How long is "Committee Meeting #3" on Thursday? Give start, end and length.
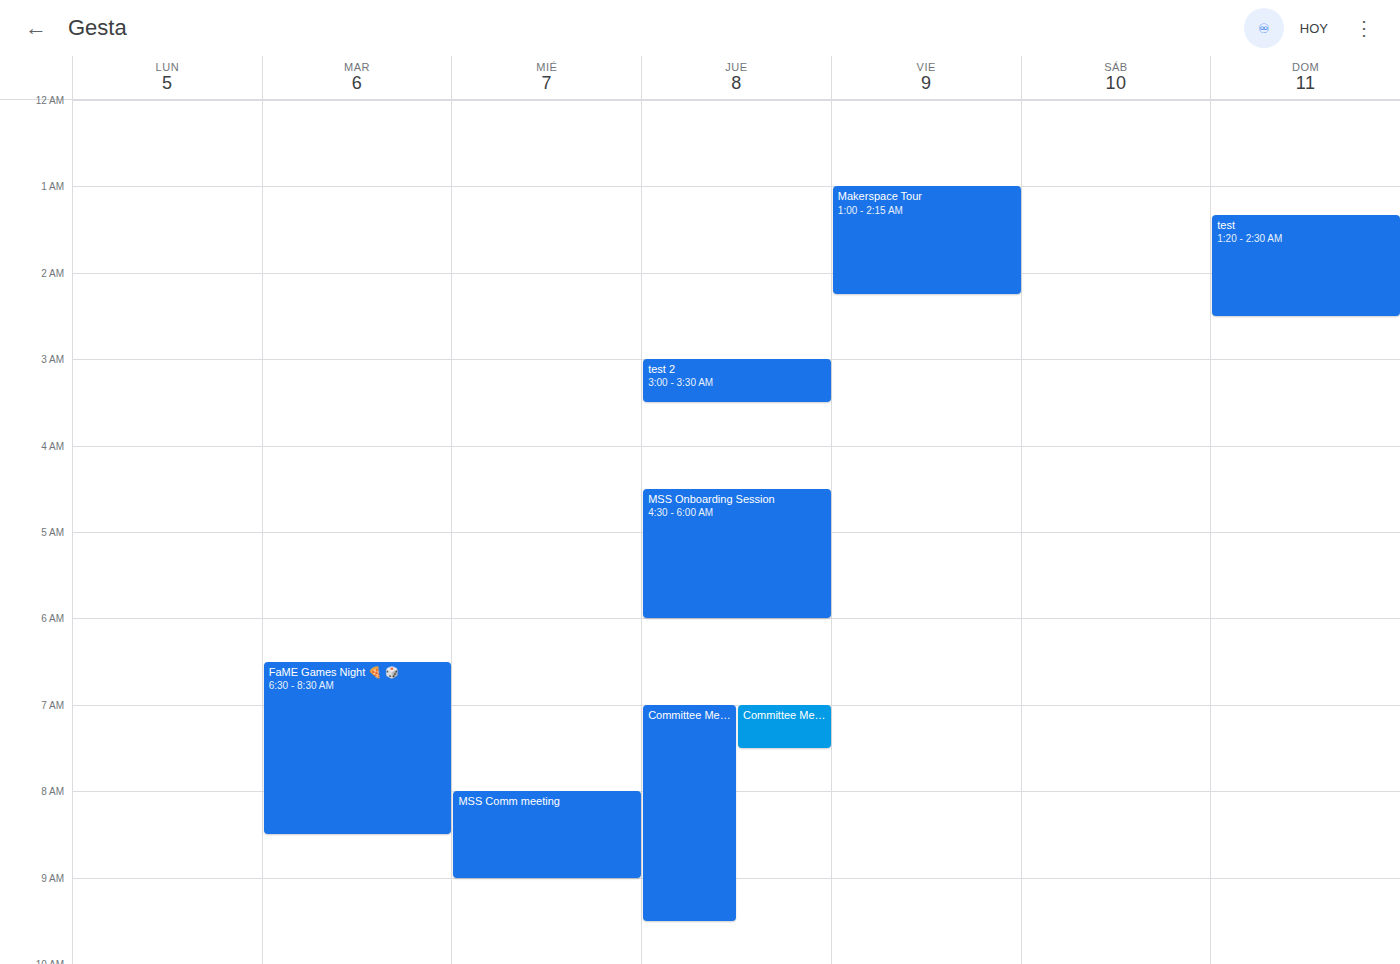
7:00 AM to 7:30 AM, 30 minutes